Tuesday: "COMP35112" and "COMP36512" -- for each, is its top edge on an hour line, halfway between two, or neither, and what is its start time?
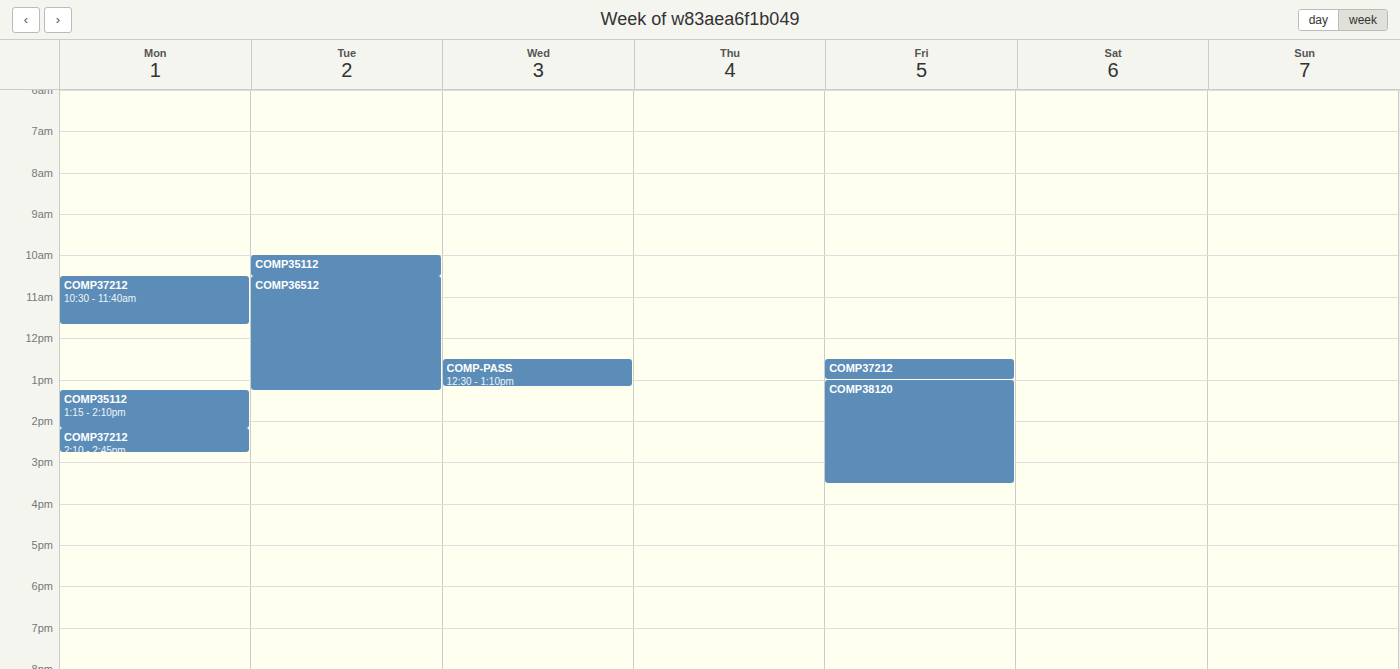
"COMP35112": 10:00, exactly on the 10:00 line. "COMP36512": 10:30, halfway between the 10:00 and 11:00 lines.